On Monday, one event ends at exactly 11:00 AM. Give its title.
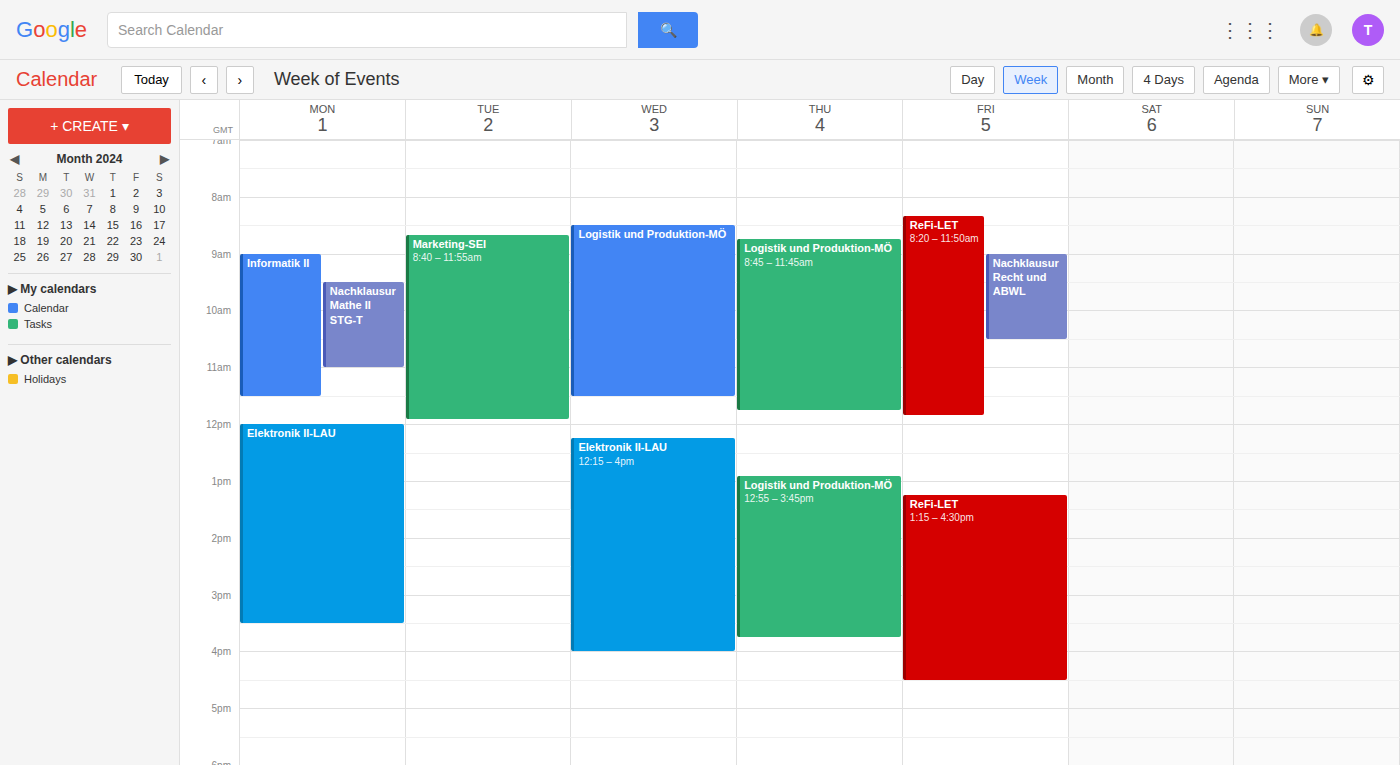
"Nachklausur Mathe II STG-T"